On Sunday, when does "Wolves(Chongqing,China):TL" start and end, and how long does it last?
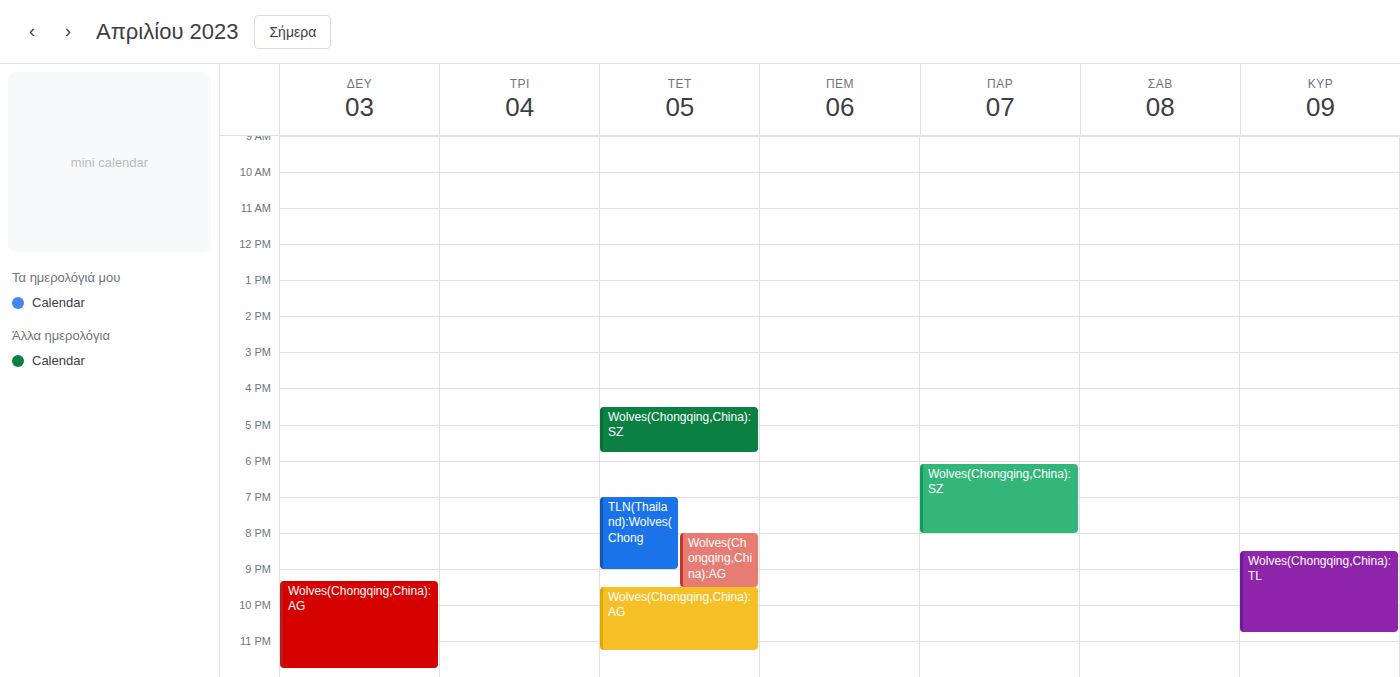
8:30 PM to 10:45 PM, 2 hours 15 minutes